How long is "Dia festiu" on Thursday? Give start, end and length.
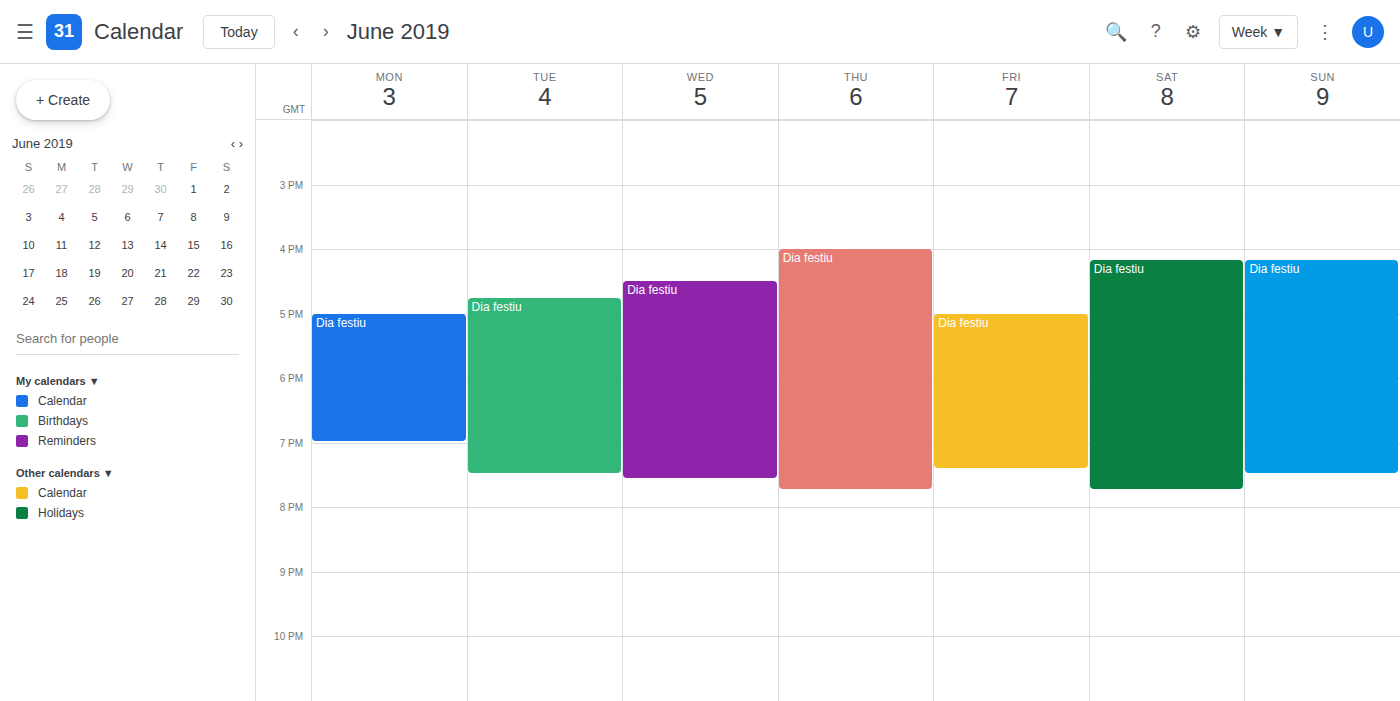
4:00 PM to 7:45 PM, 3 hours 45 minutes